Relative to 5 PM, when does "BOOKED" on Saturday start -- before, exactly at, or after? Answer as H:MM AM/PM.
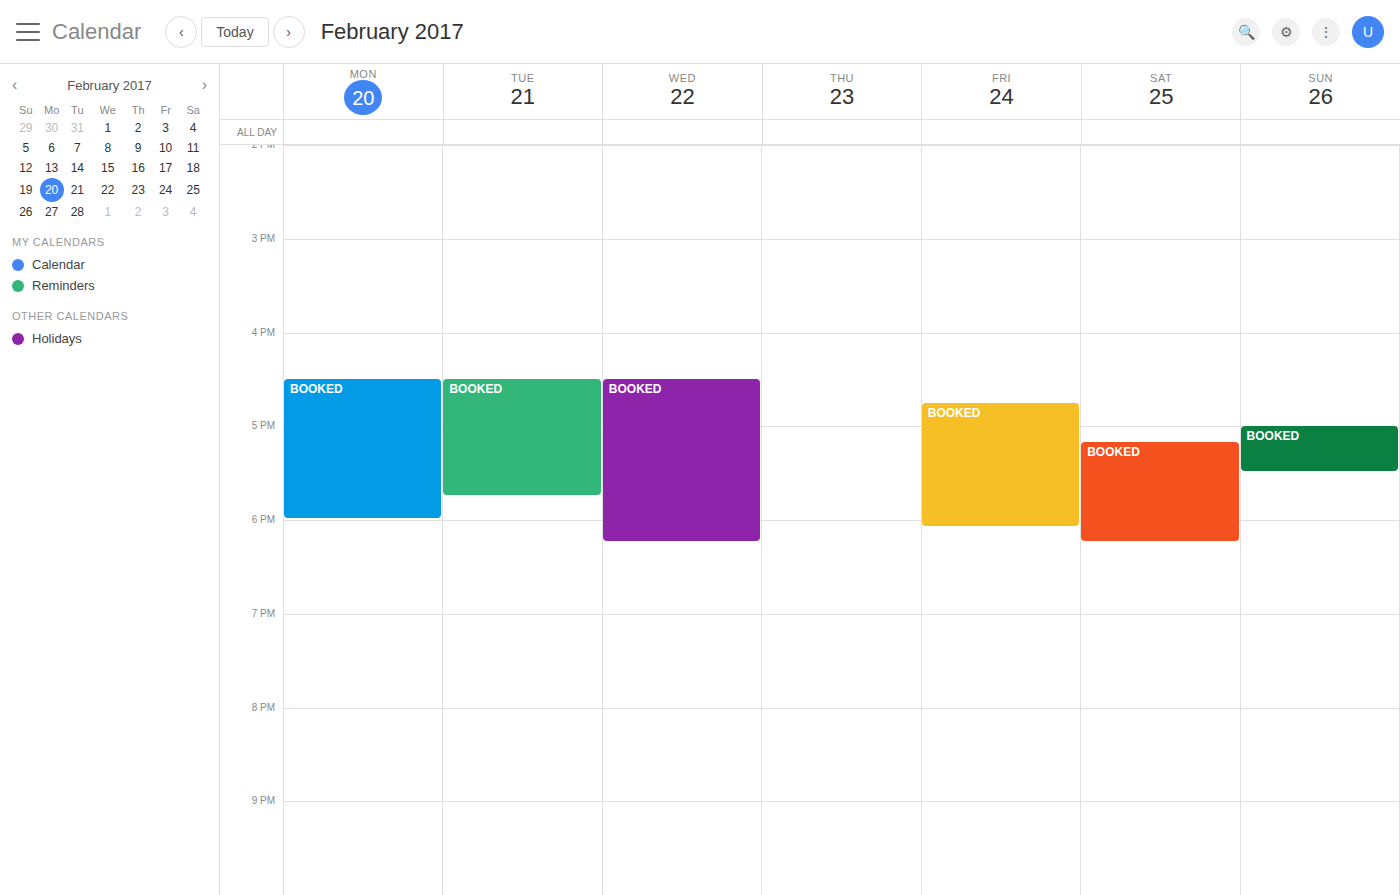
5:10 PM -- after 5 PM, 10 minutes below the 5 PM line.